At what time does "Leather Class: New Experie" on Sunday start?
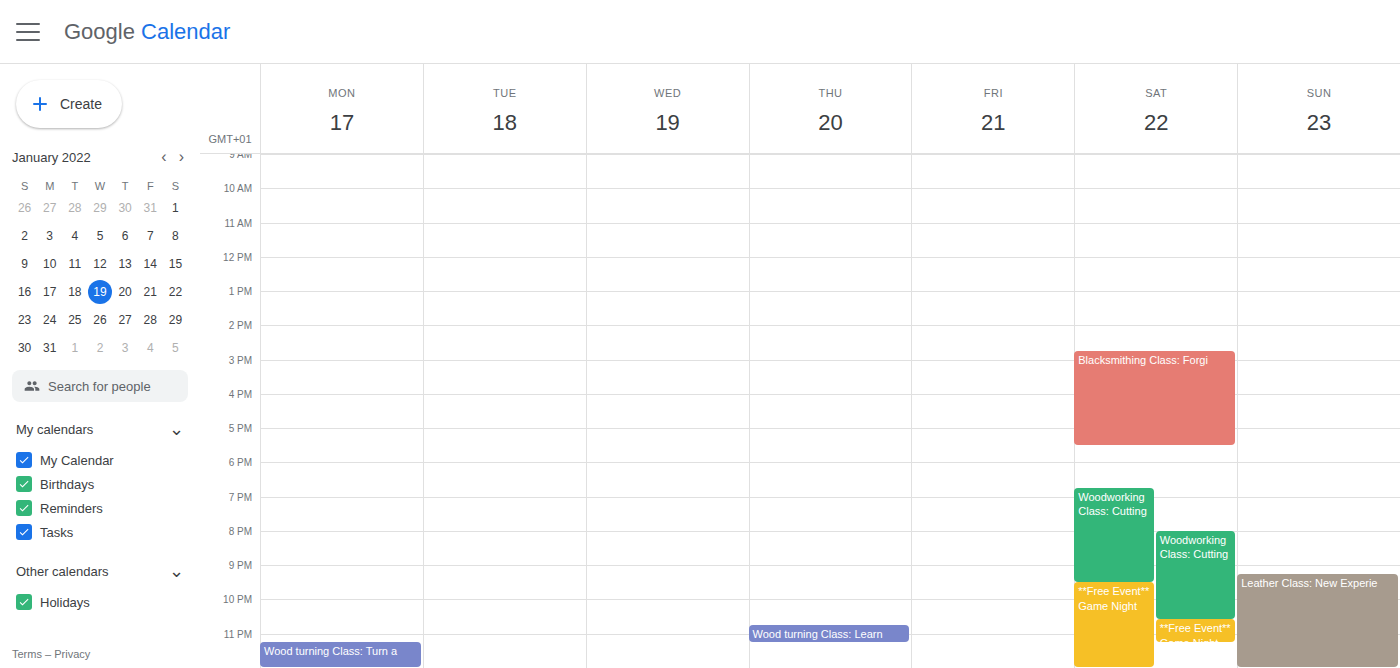
9:15 PM